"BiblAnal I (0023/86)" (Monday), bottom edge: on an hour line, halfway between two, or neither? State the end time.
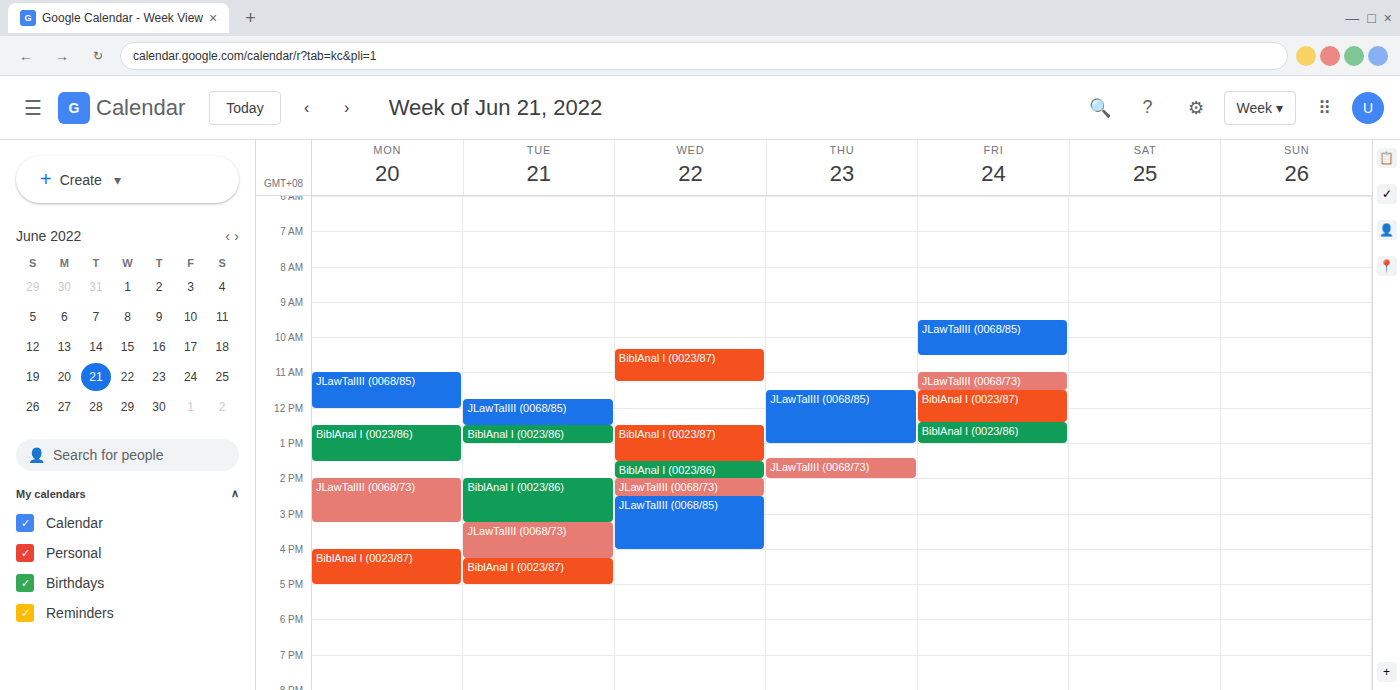
1:30 PM -- halfway between the 1 PM and 2 PM lines.